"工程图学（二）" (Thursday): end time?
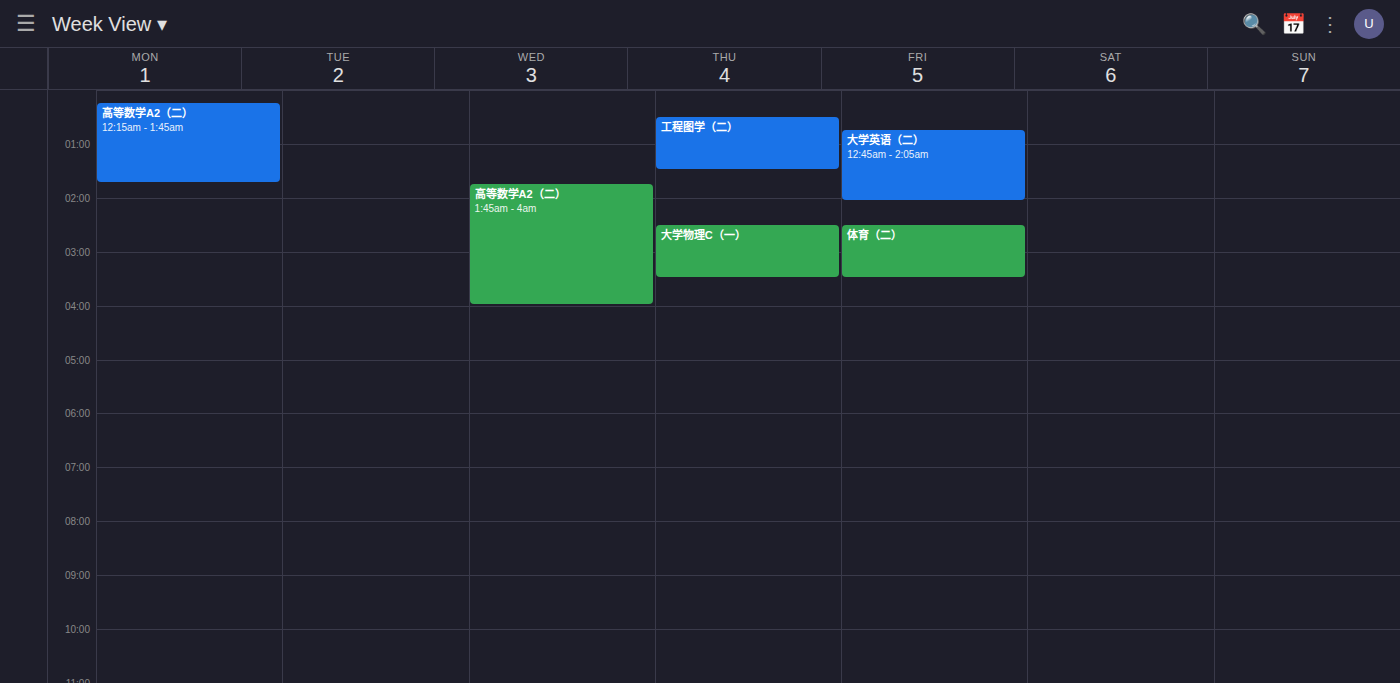
1:30 AM